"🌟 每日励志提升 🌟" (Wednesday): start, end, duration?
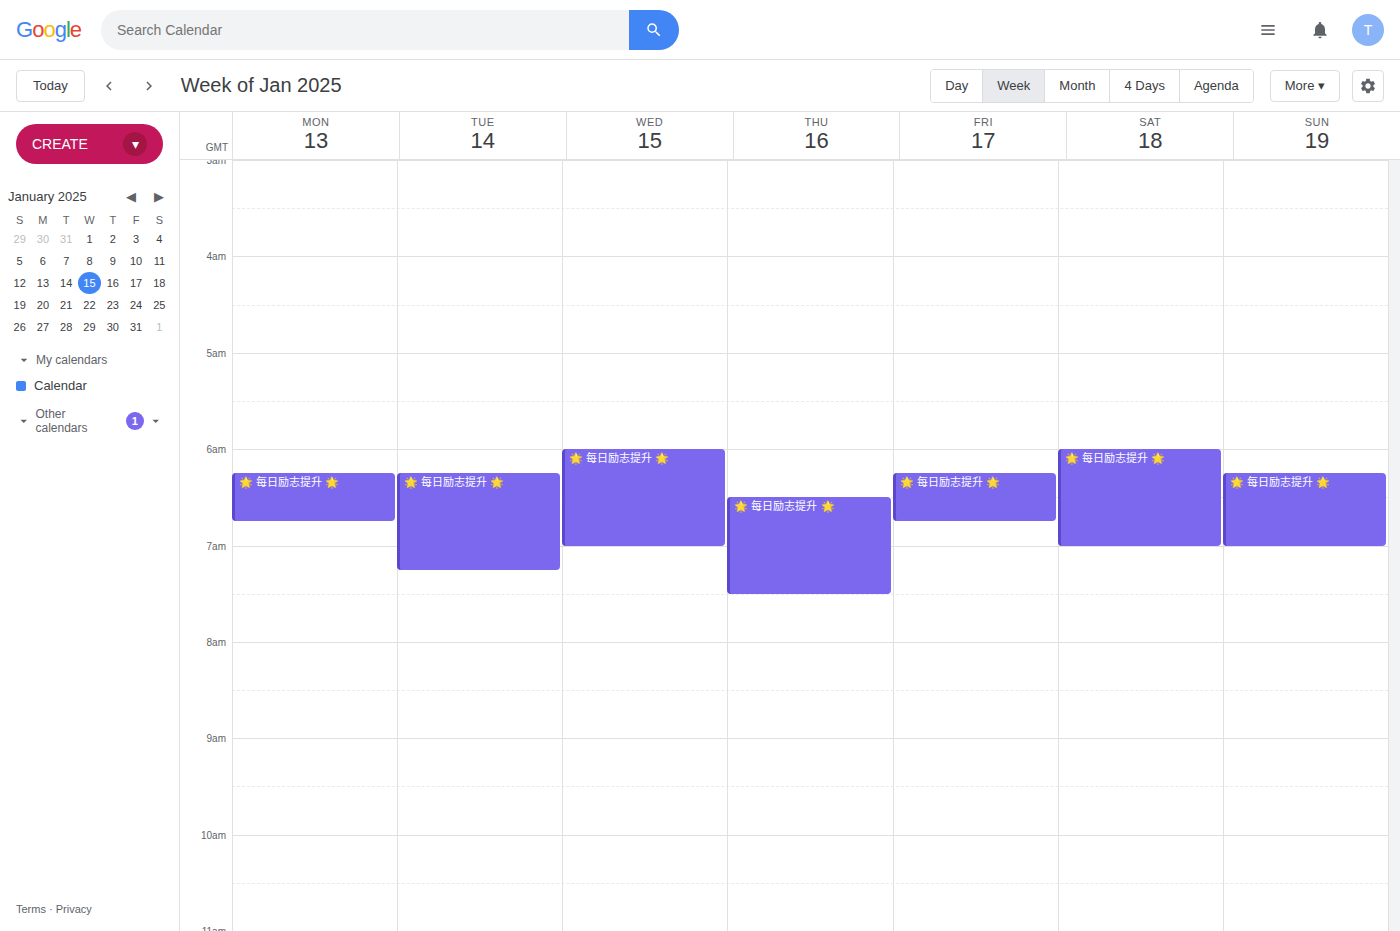
6:00 AM to 7:00 AM, 1 hour